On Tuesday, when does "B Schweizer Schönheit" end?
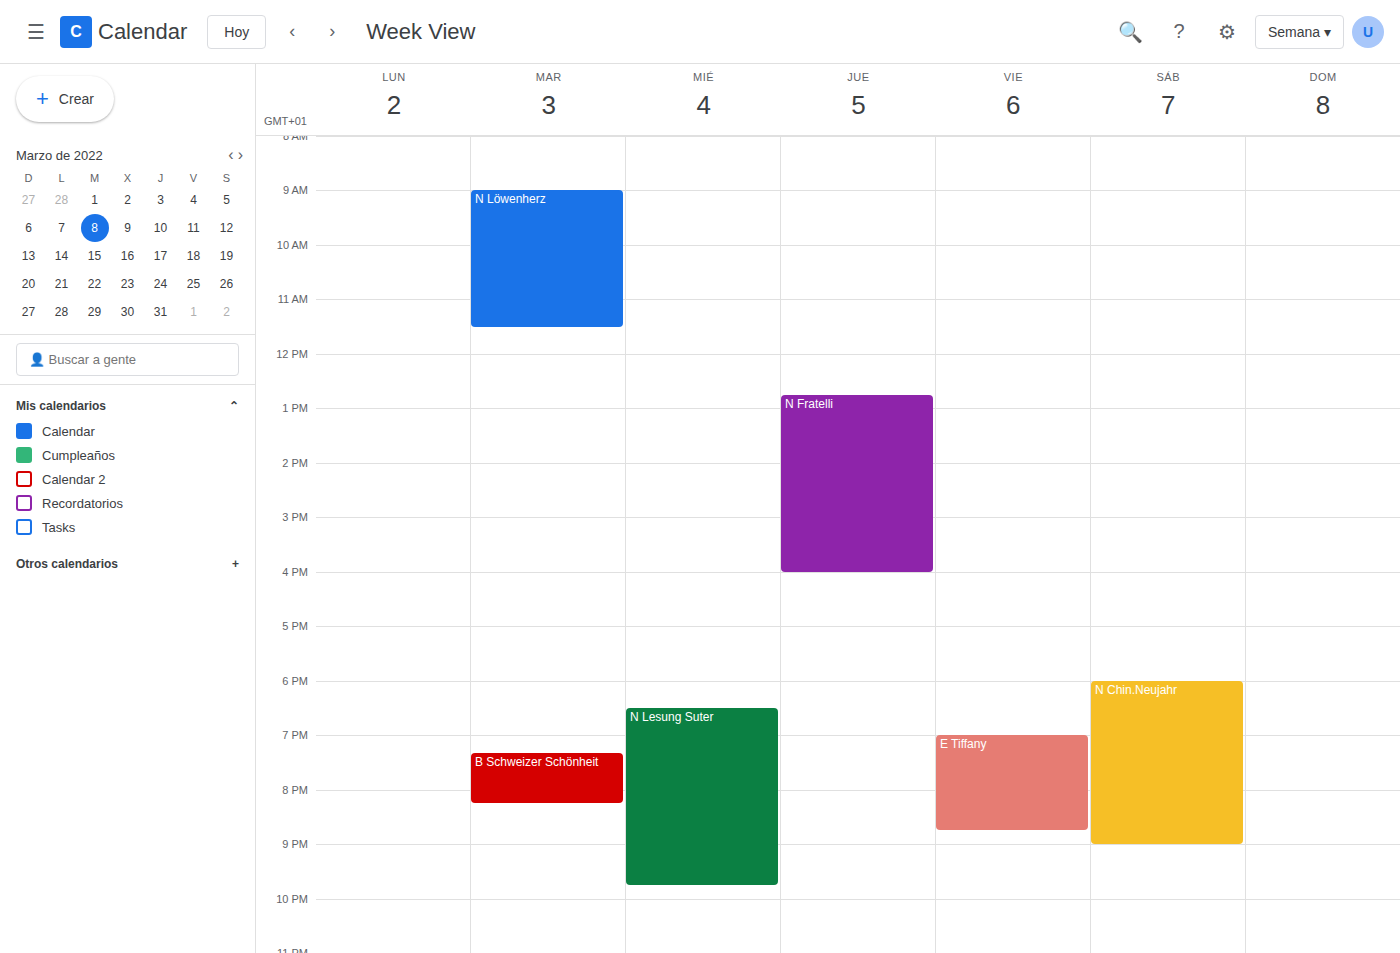
8:15 PM